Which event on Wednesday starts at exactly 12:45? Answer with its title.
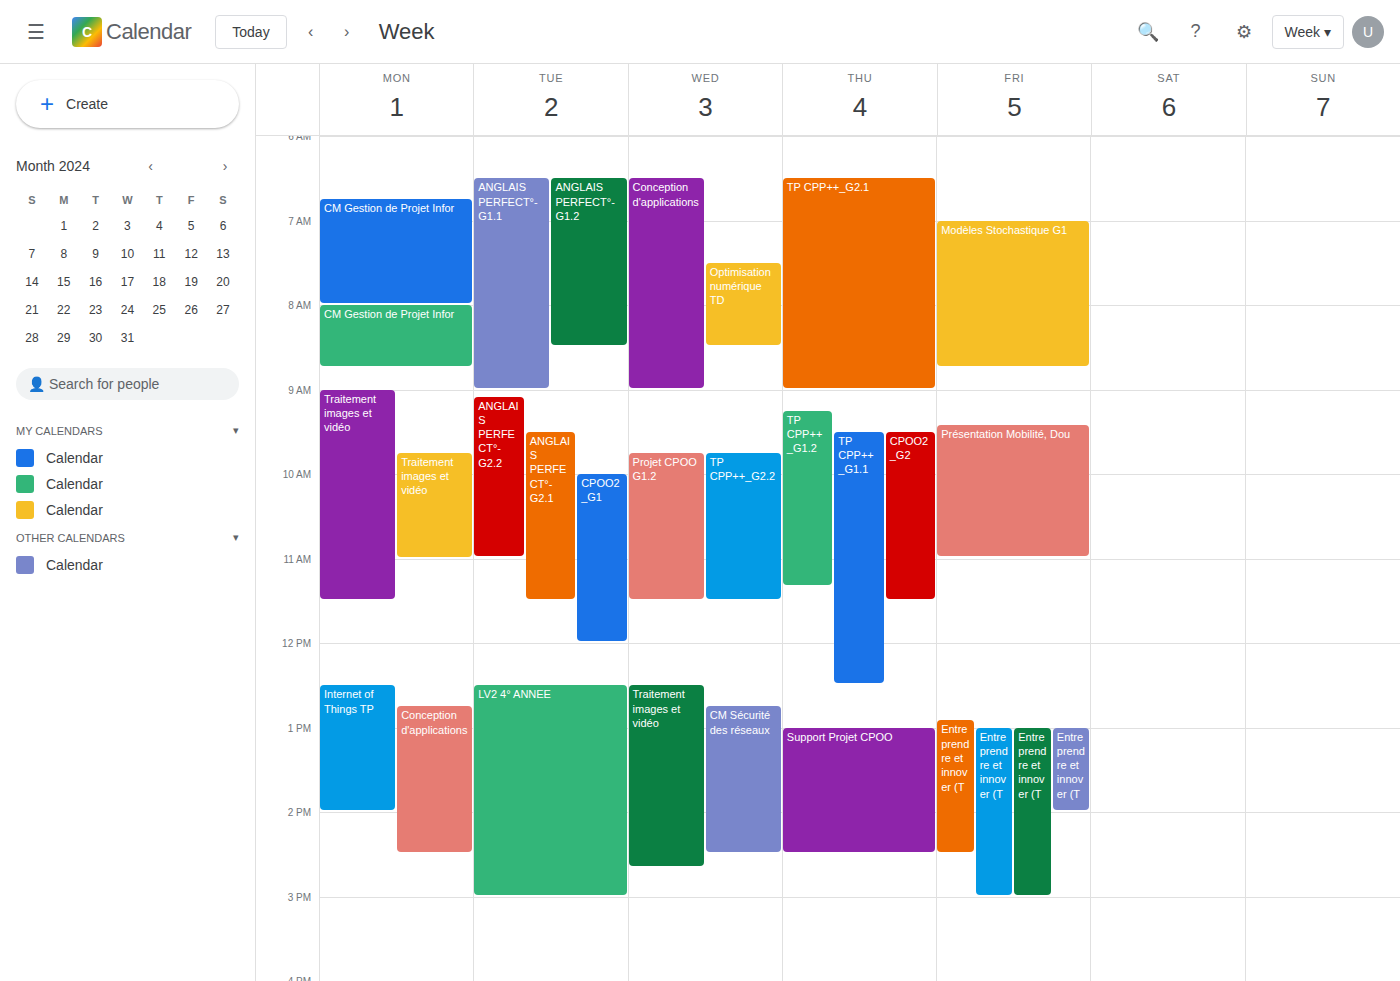
"CM Sécurité des réseaux"